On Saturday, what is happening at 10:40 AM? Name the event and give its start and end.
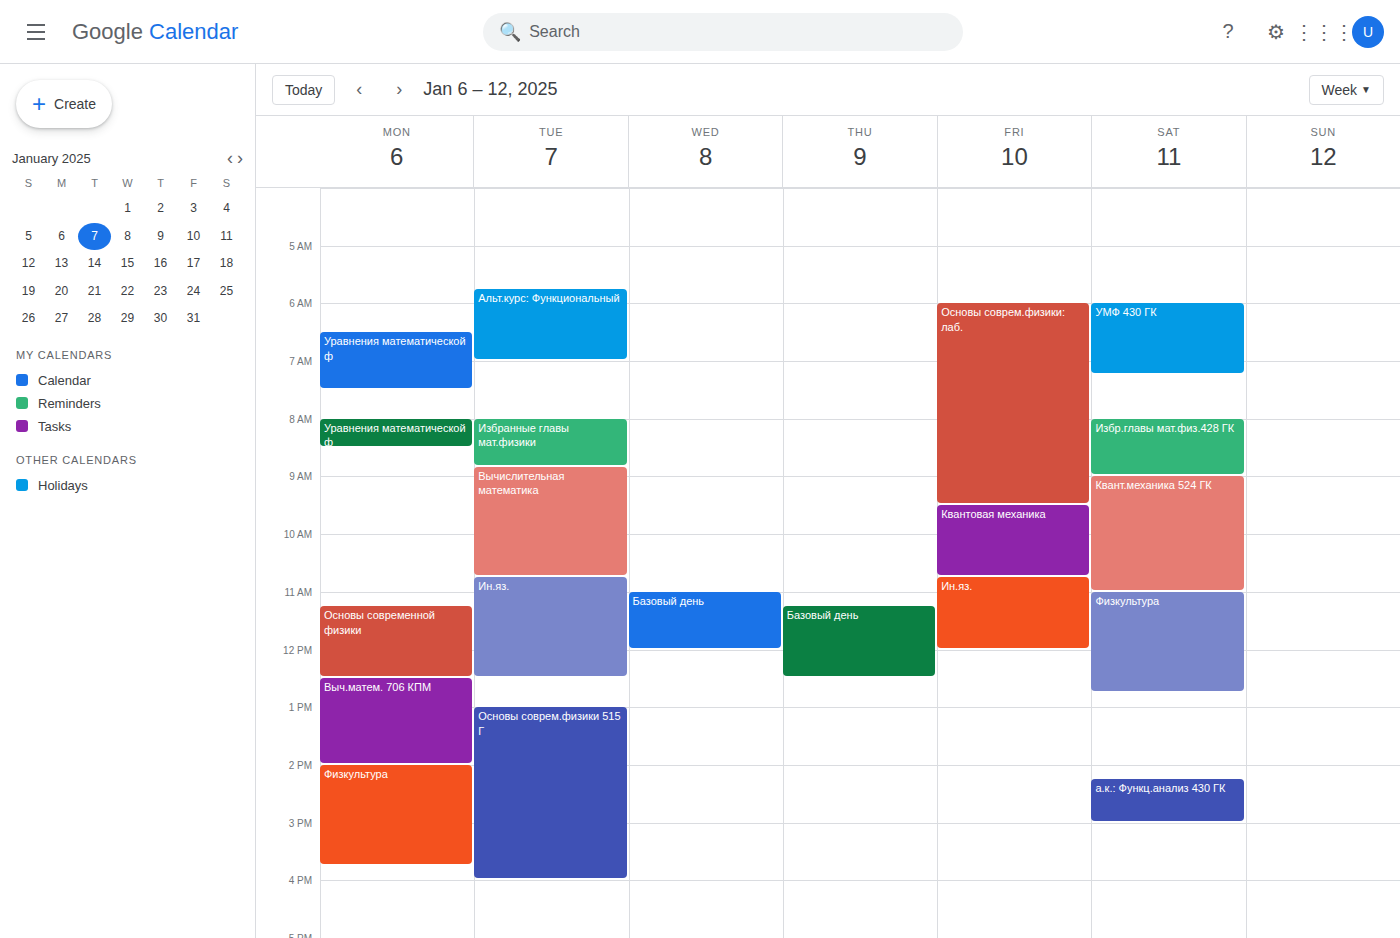
"Квант.механика 524 ГК", 9:00 AM to 11:00 AM